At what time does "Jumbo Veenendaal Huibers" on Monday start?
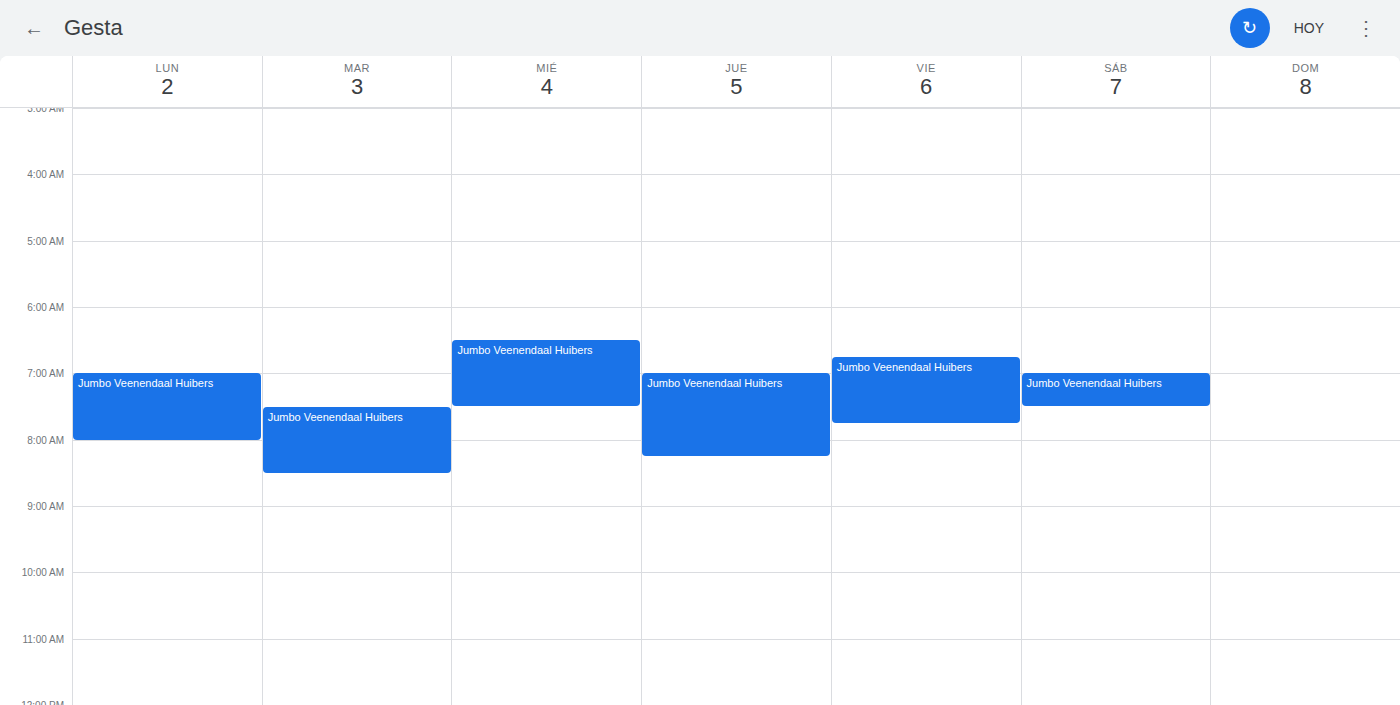
7:00 AM